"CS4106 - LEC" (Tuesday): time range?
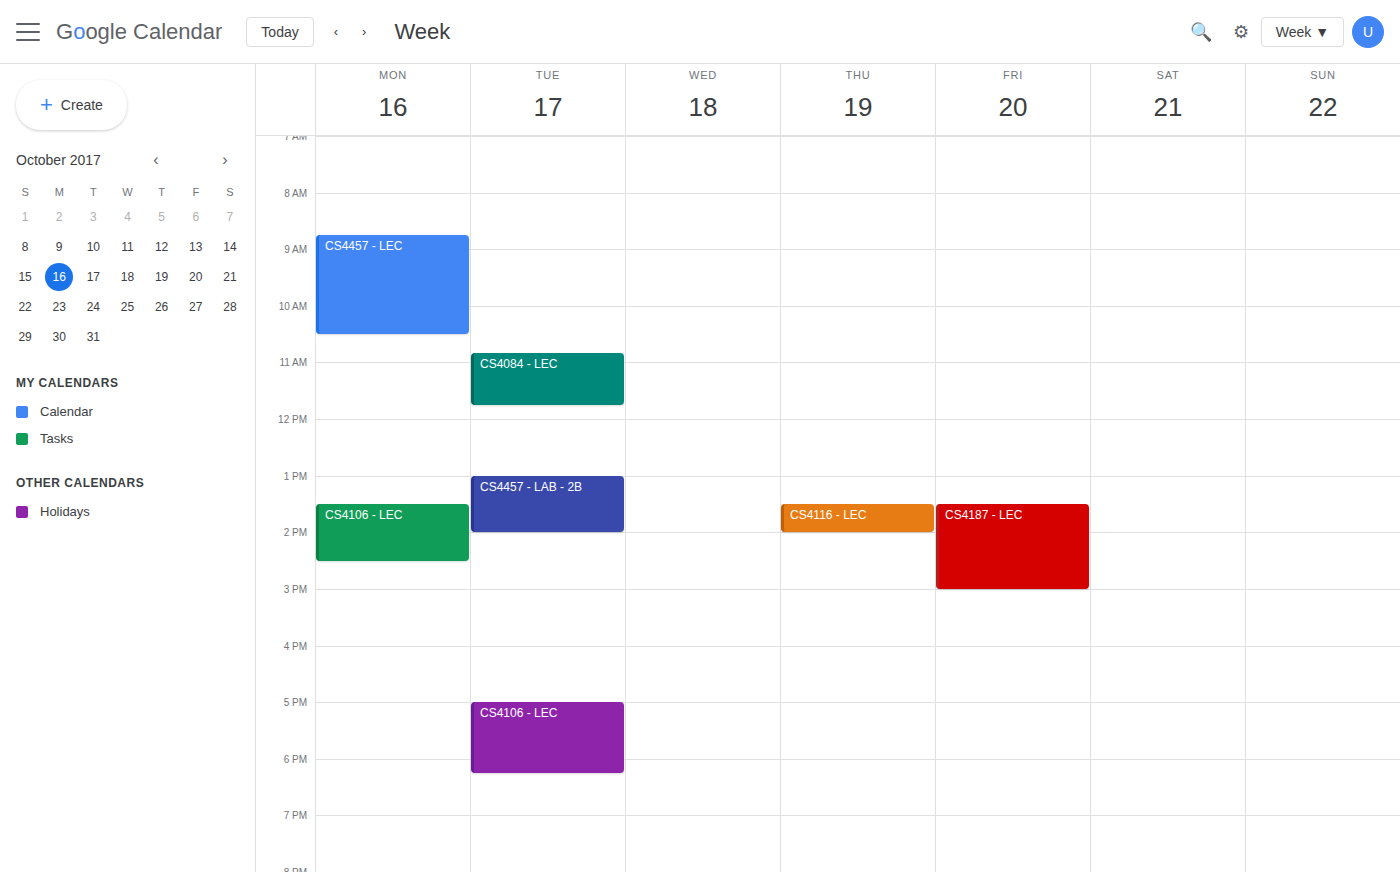
5:00 PM to 6:15 PM